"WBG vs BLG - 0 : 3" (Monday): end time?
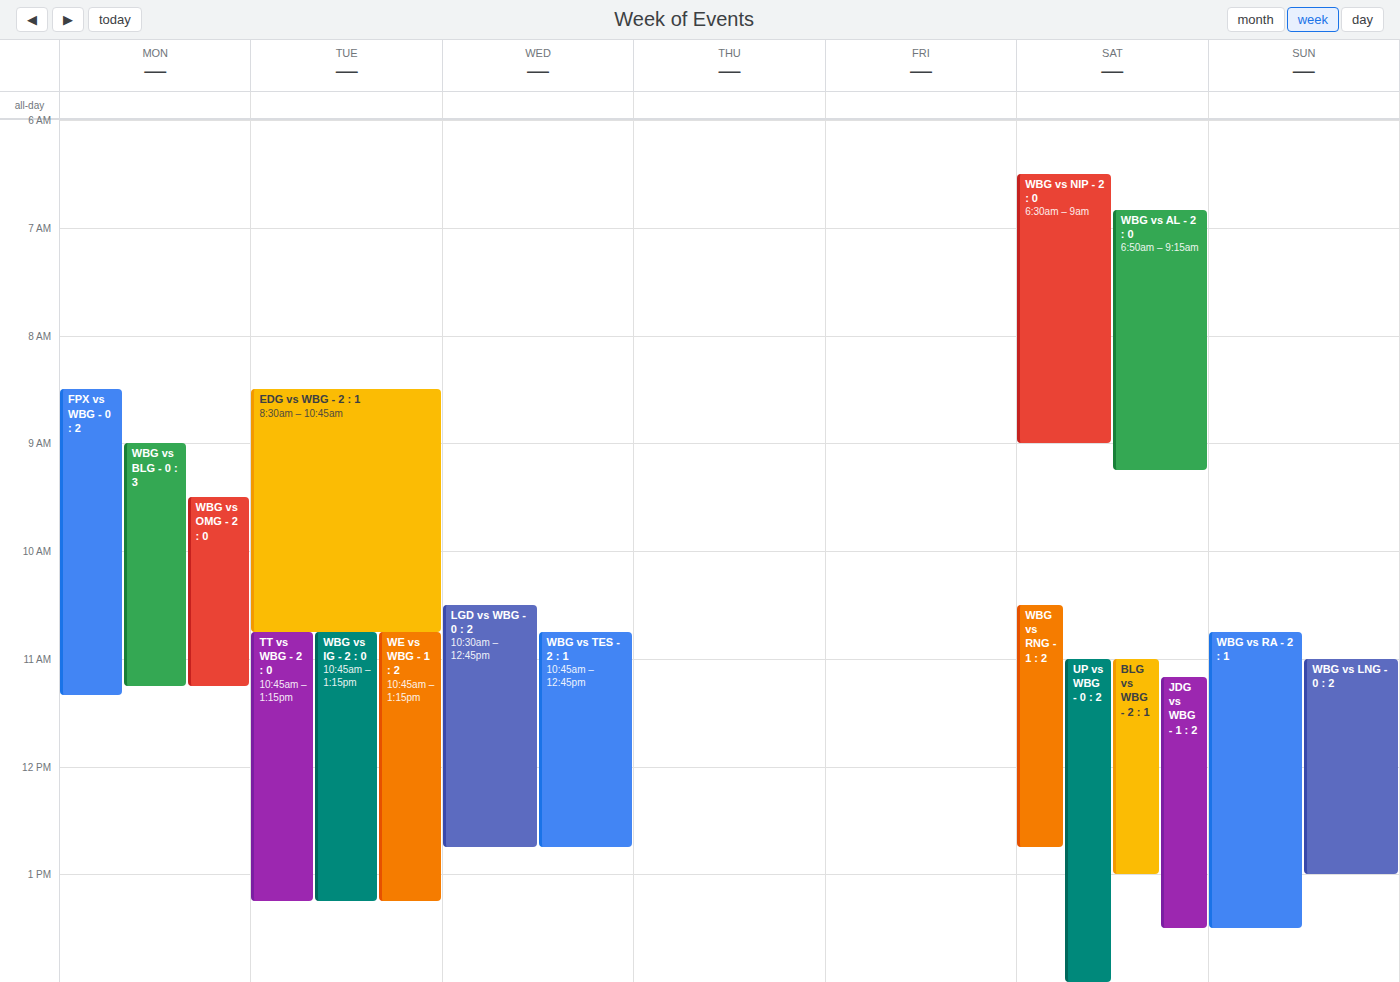
11:15 AM